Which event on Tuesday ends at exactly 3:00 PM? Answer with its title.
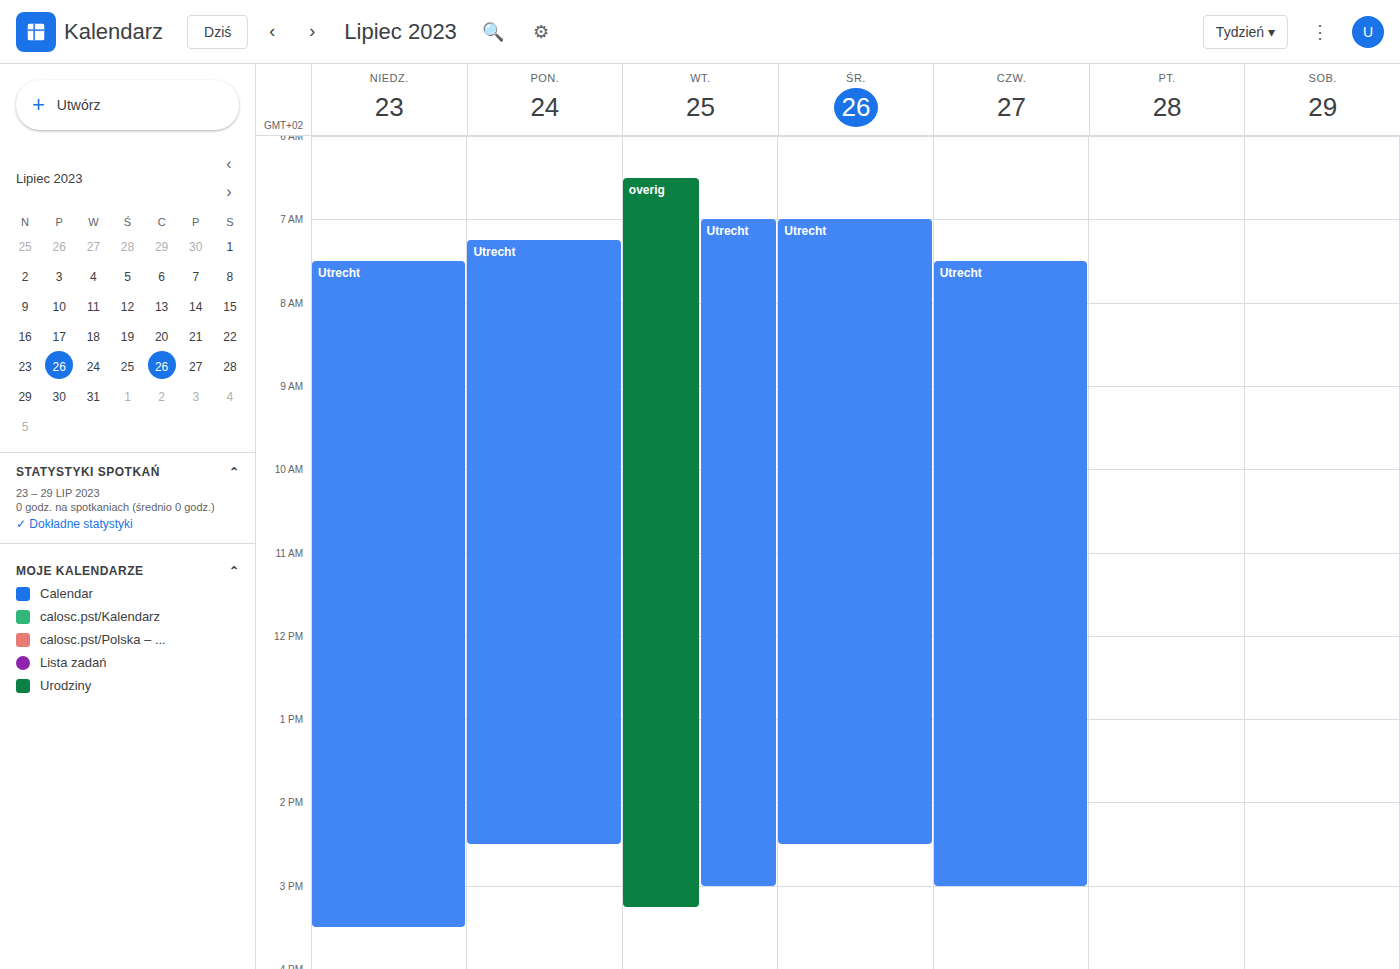
"Utrecht"